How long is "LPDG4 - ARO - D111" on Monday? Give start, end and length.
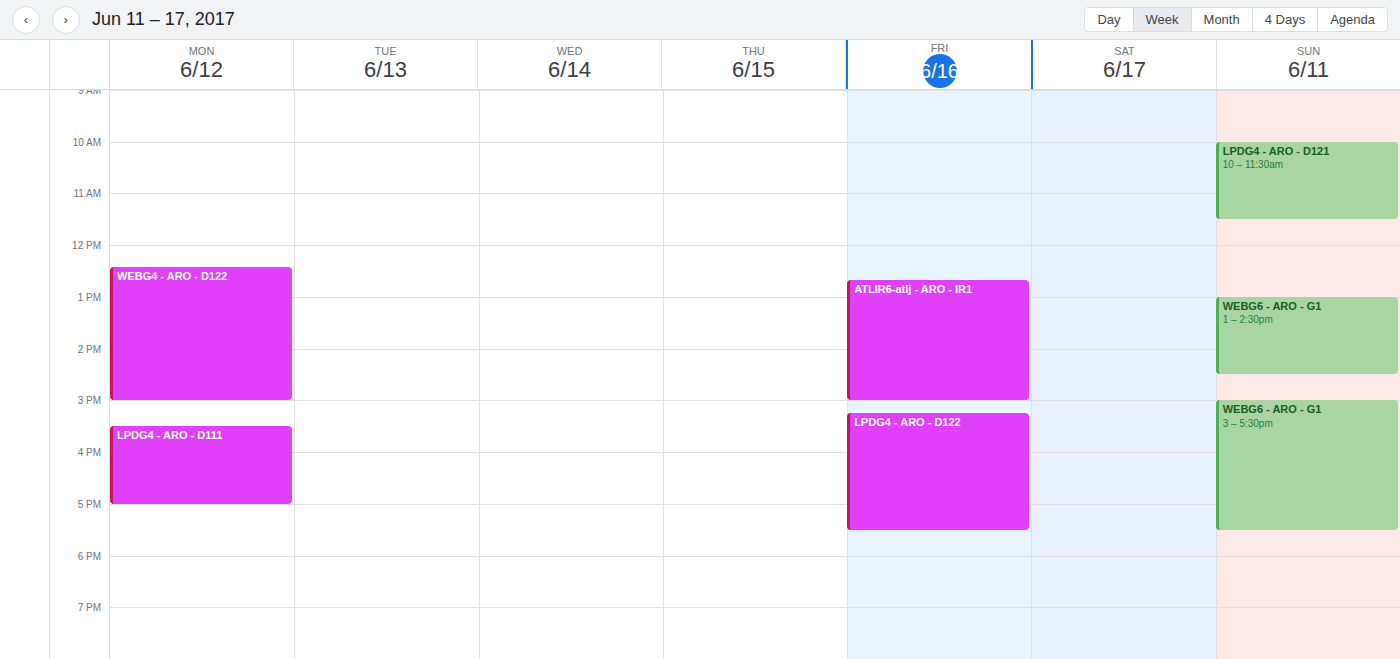
3:30 PM to 5:00 PM, 1 hour 30 minutes